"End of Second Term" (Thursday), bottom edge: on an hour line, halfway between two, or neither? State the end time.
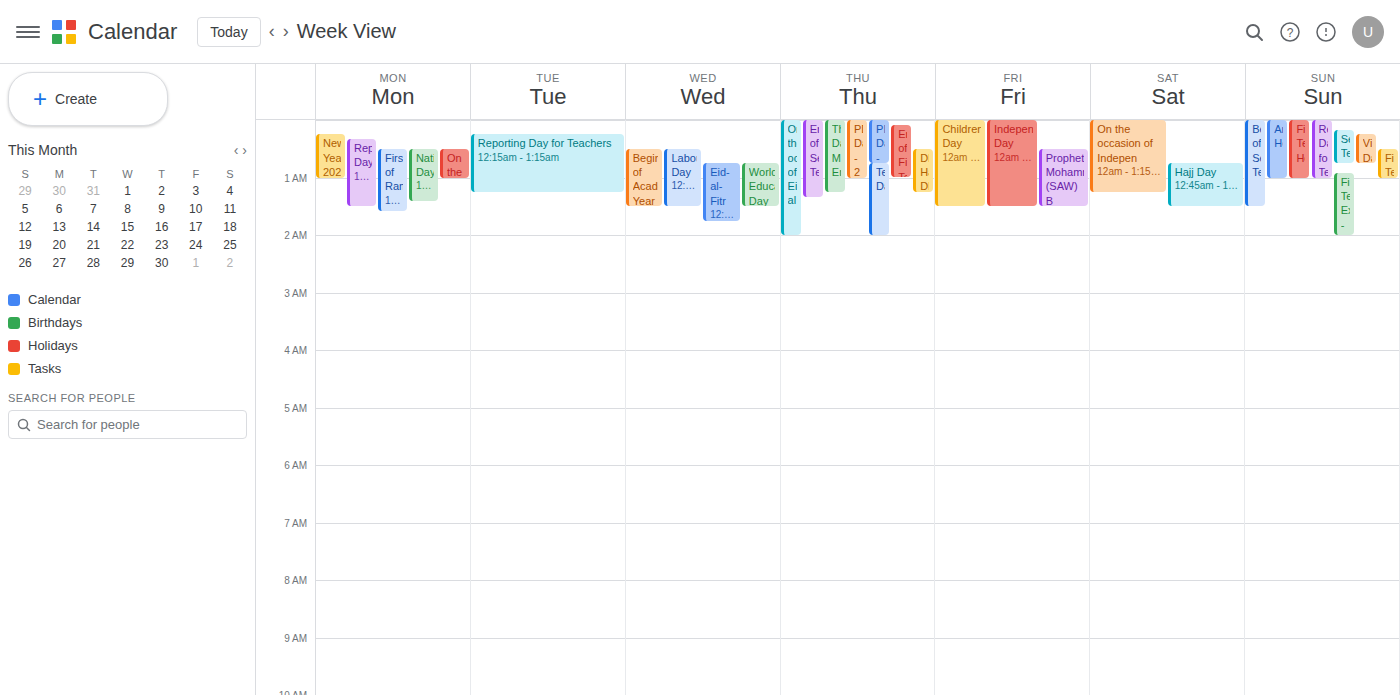
1:20 AM -- neither: 20 minutes below the 1 AM line and 40 minutes above the 2 AM line.